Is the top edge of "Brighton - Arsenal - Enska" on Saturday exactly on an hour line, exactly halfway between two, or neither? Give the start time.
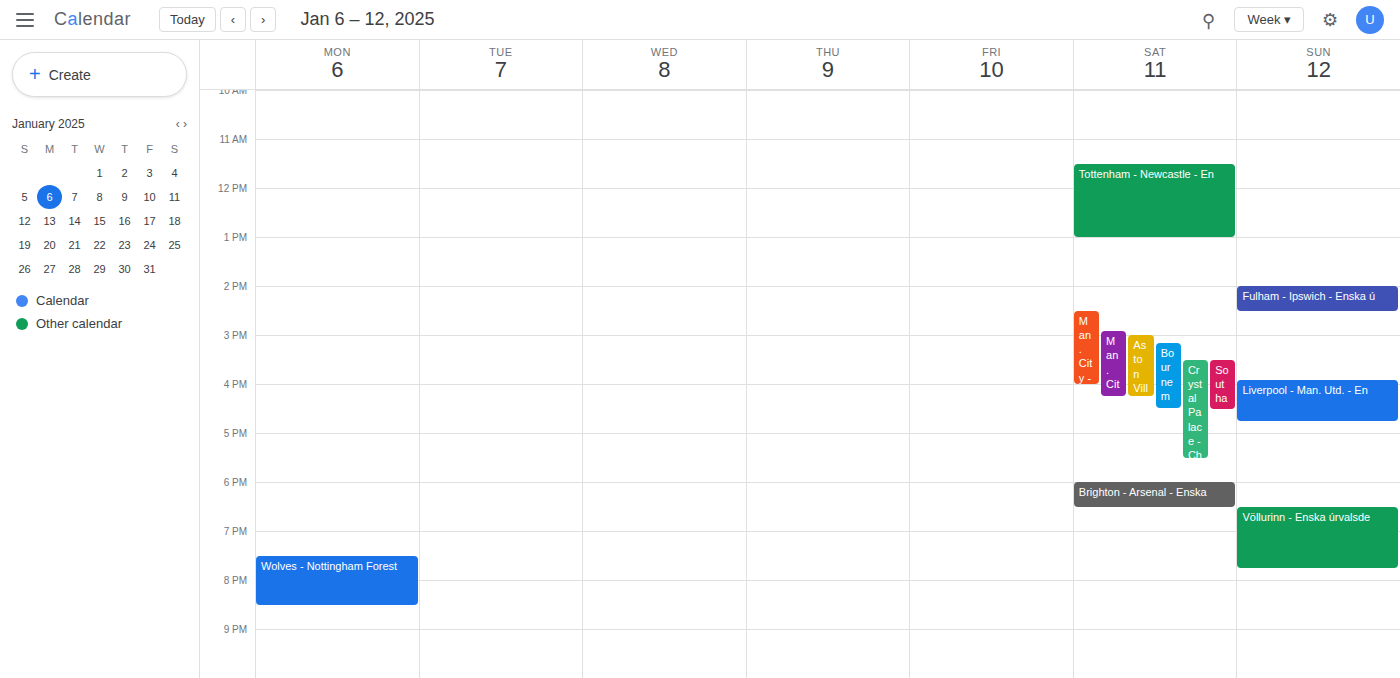
6:00 PM -- exactly on the 6 PM line.